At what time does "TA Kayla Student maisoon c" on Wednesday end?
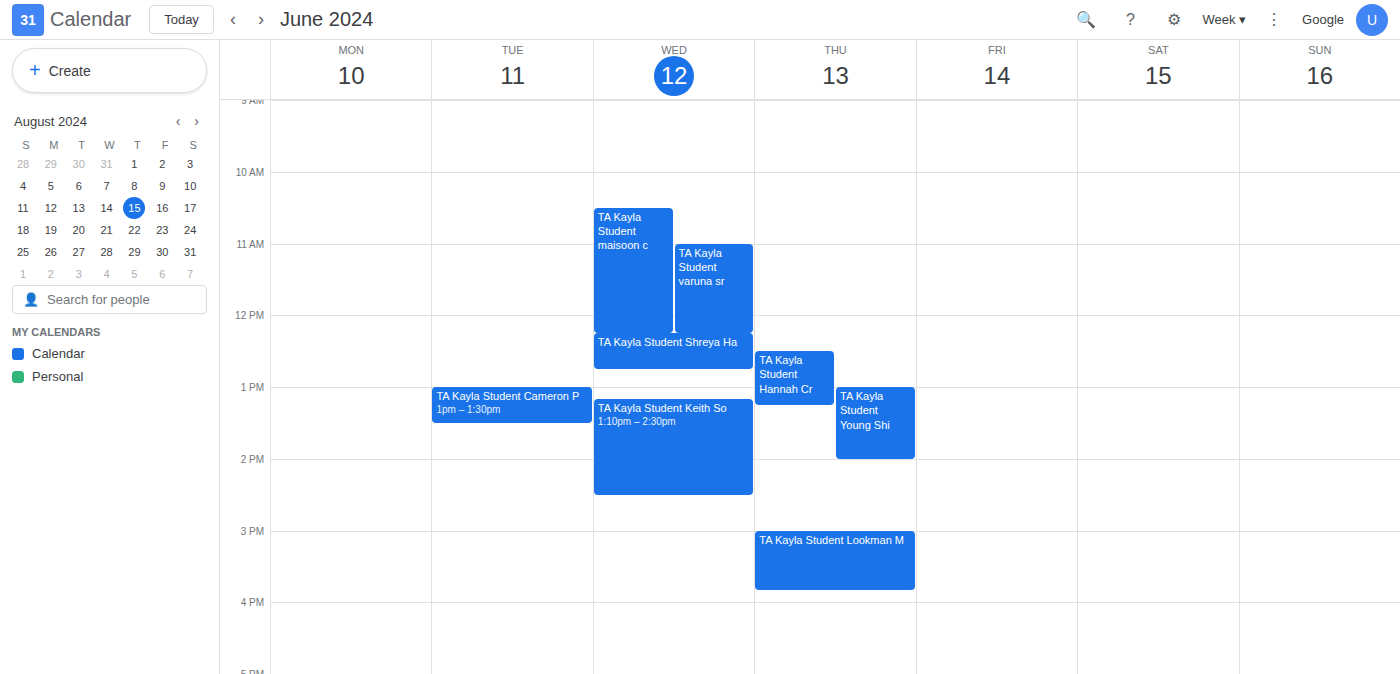
12:15 PM